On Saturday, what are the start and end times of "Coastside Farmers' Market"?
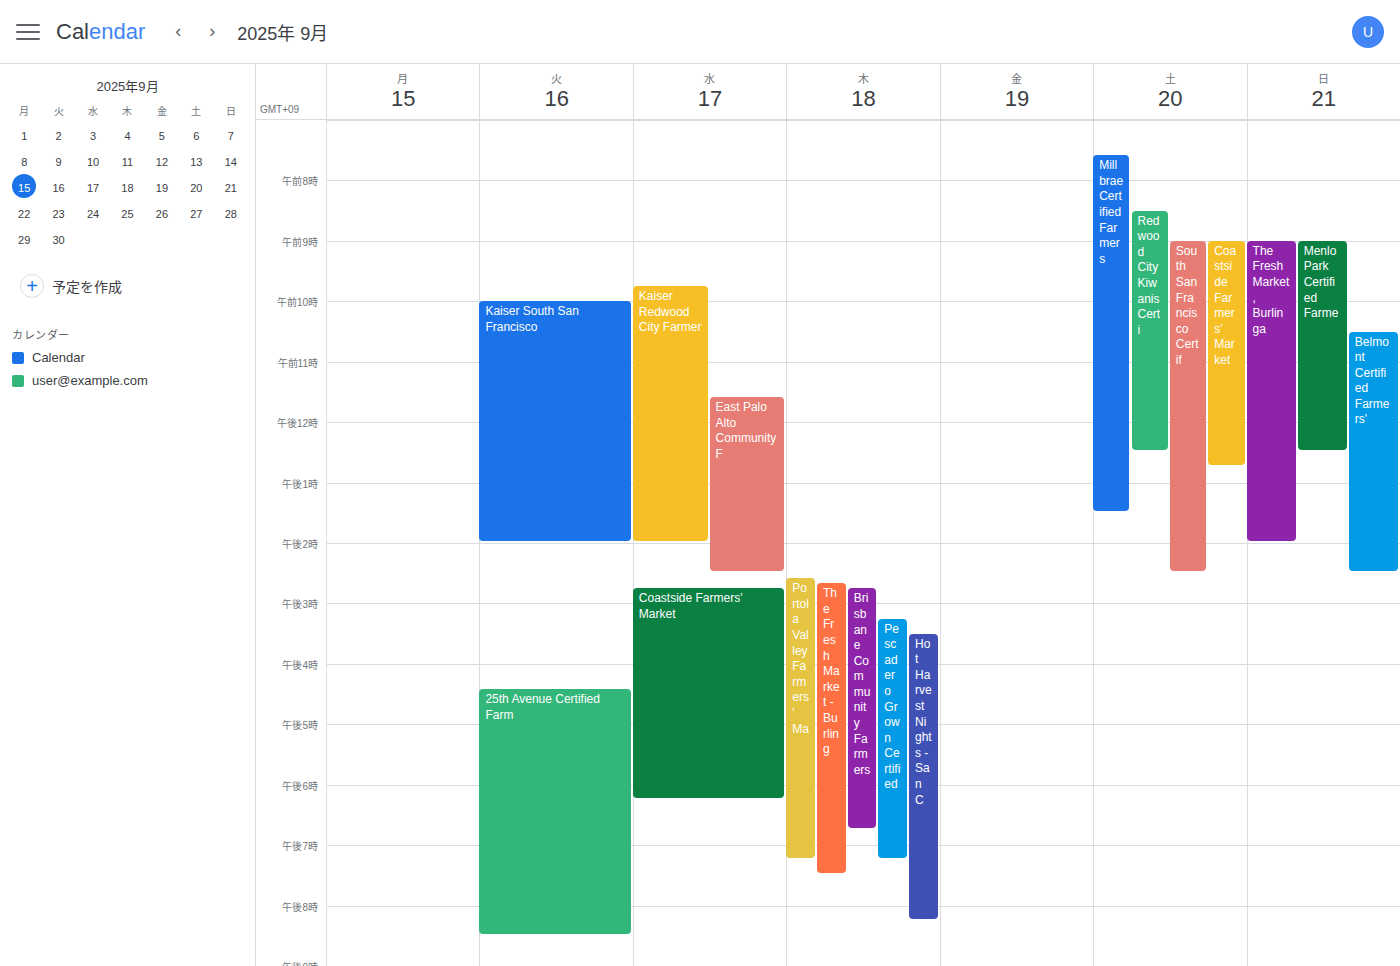
9:00 AM to 12:45 PM